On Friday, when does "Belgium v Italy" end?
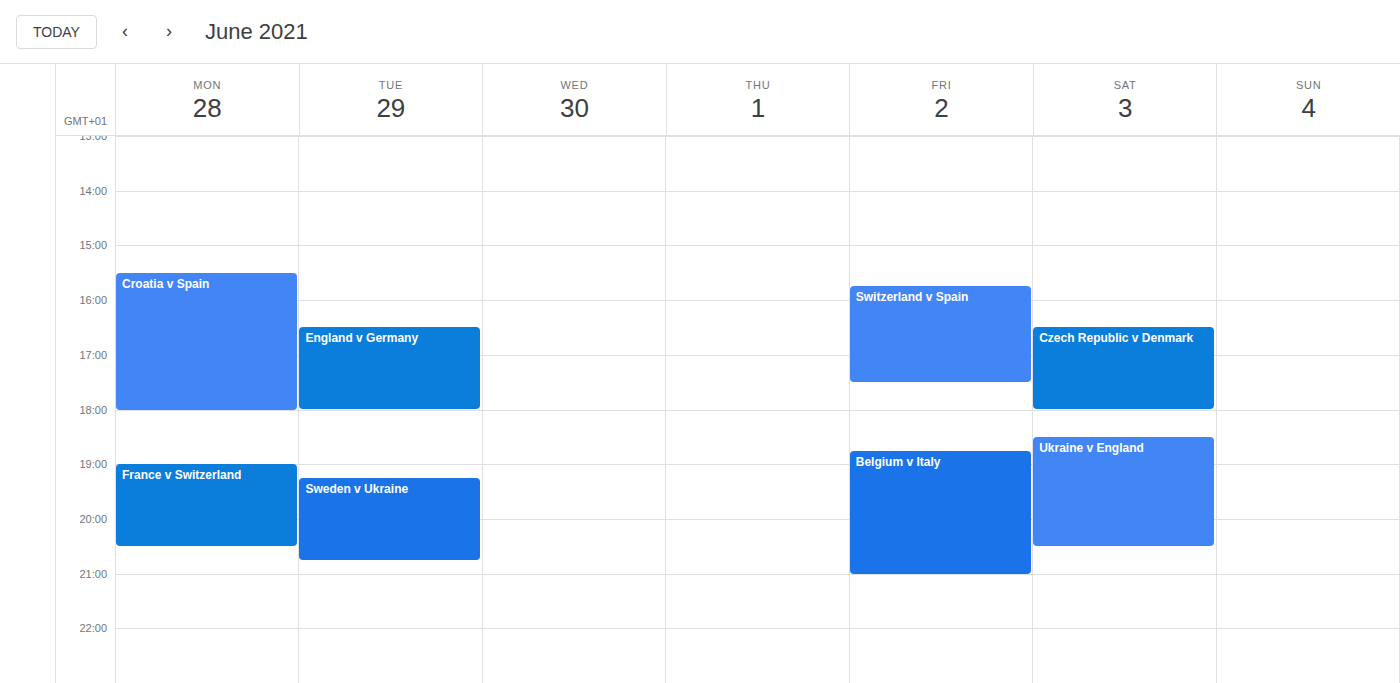
9:00 PM